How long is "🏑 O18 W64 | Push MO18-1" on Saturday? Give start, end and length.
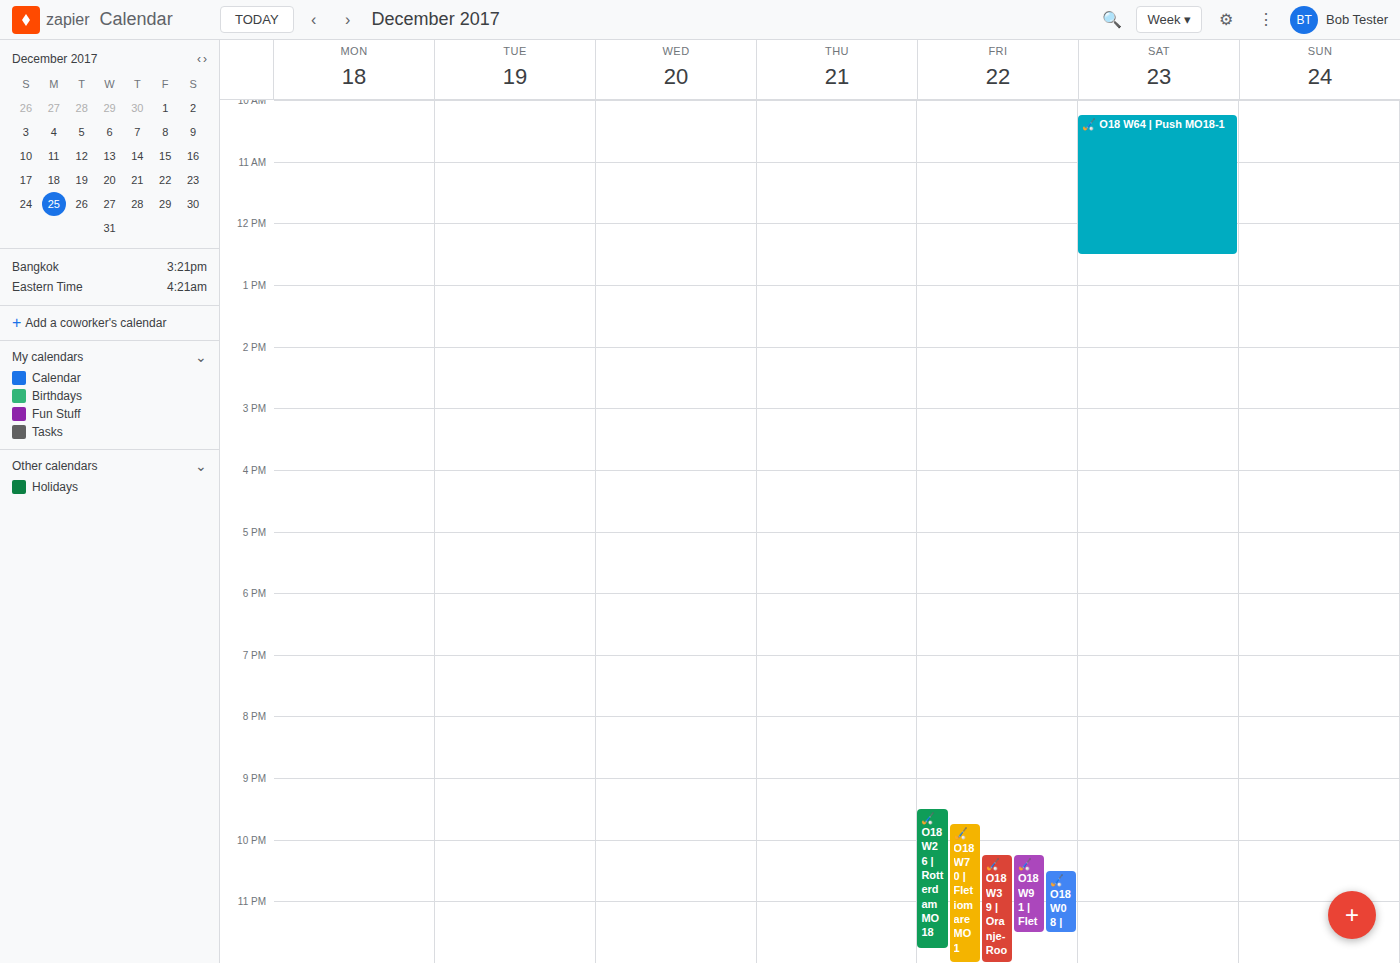
10:15 AM to 12:30 PM, 2 hours 15 minutes